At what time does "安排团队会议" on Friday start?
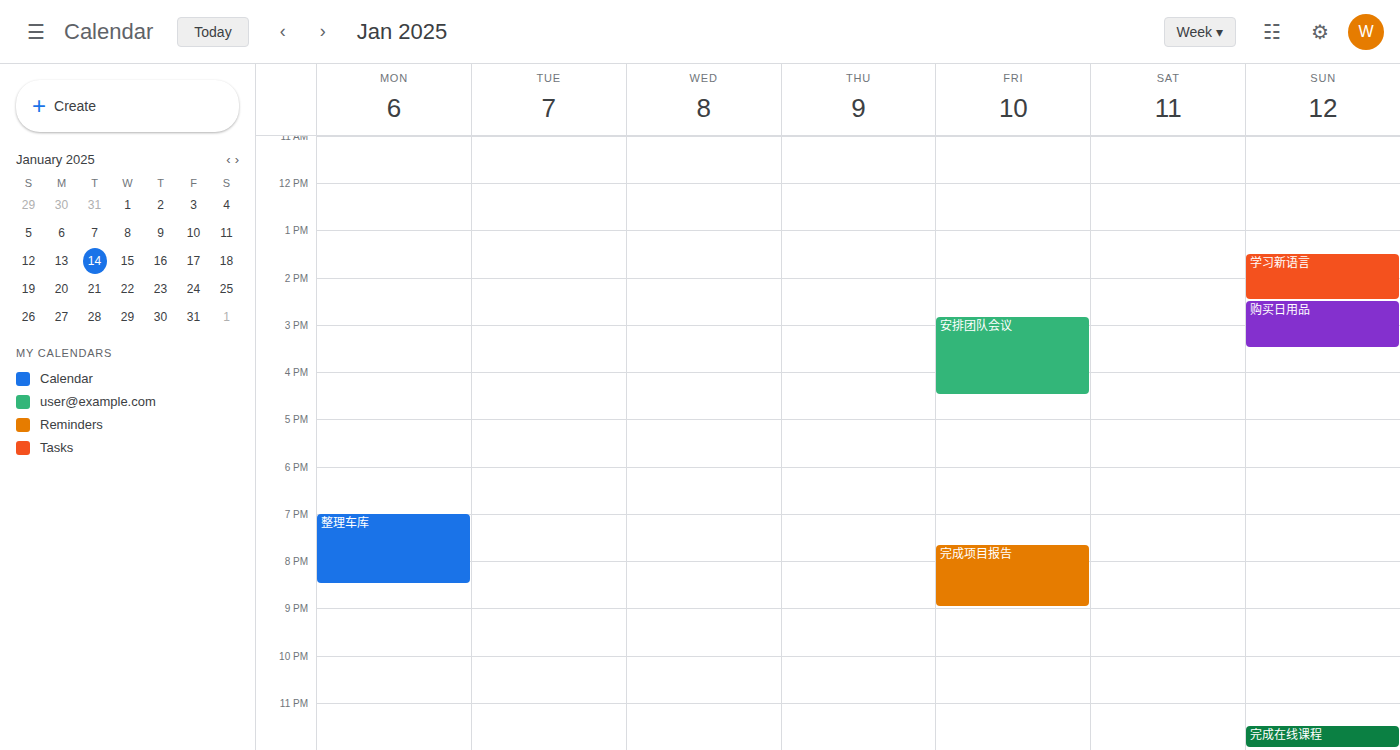
2:50 PM